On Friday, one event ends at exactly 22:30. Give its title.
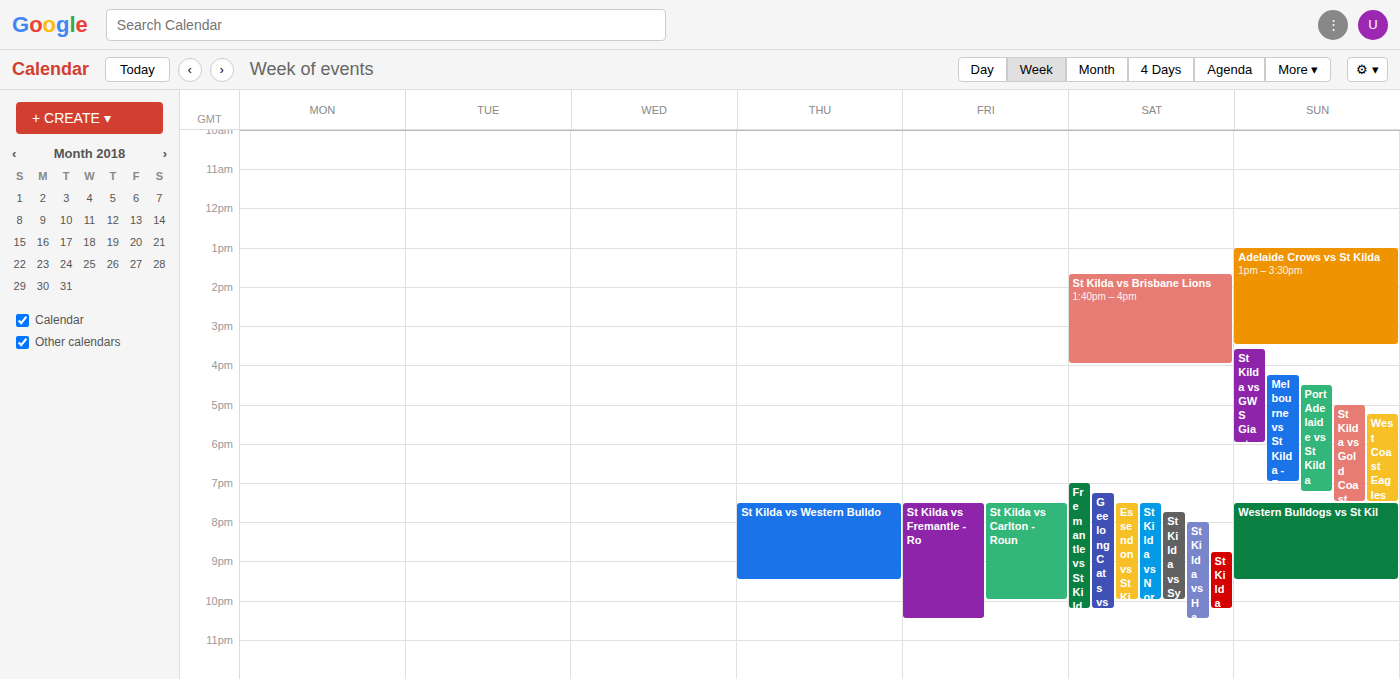
"St Kilda vs Fremantle - Ro"